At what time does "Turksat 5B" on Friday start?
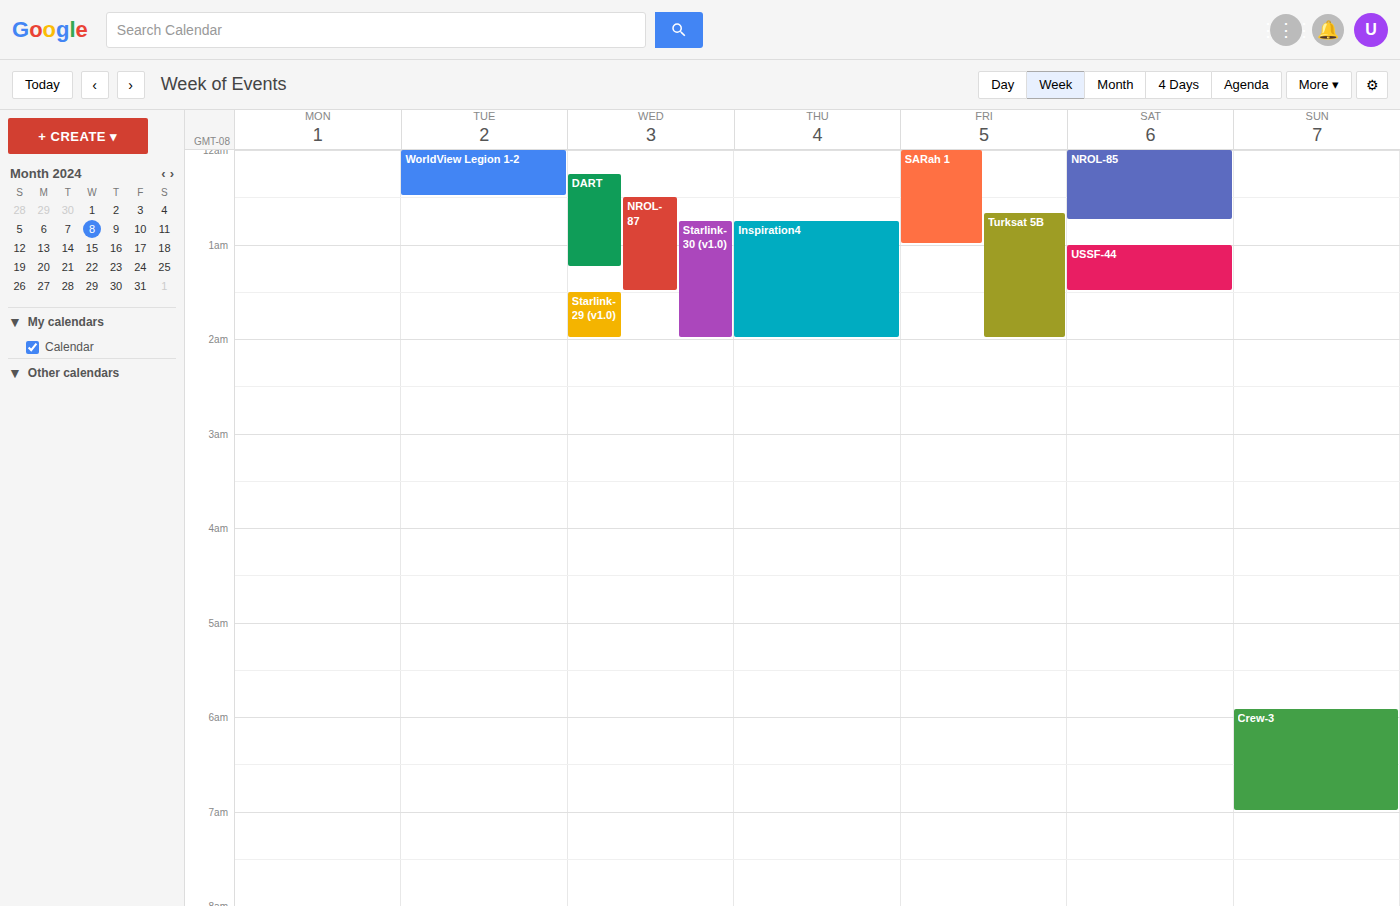
12:40 AM